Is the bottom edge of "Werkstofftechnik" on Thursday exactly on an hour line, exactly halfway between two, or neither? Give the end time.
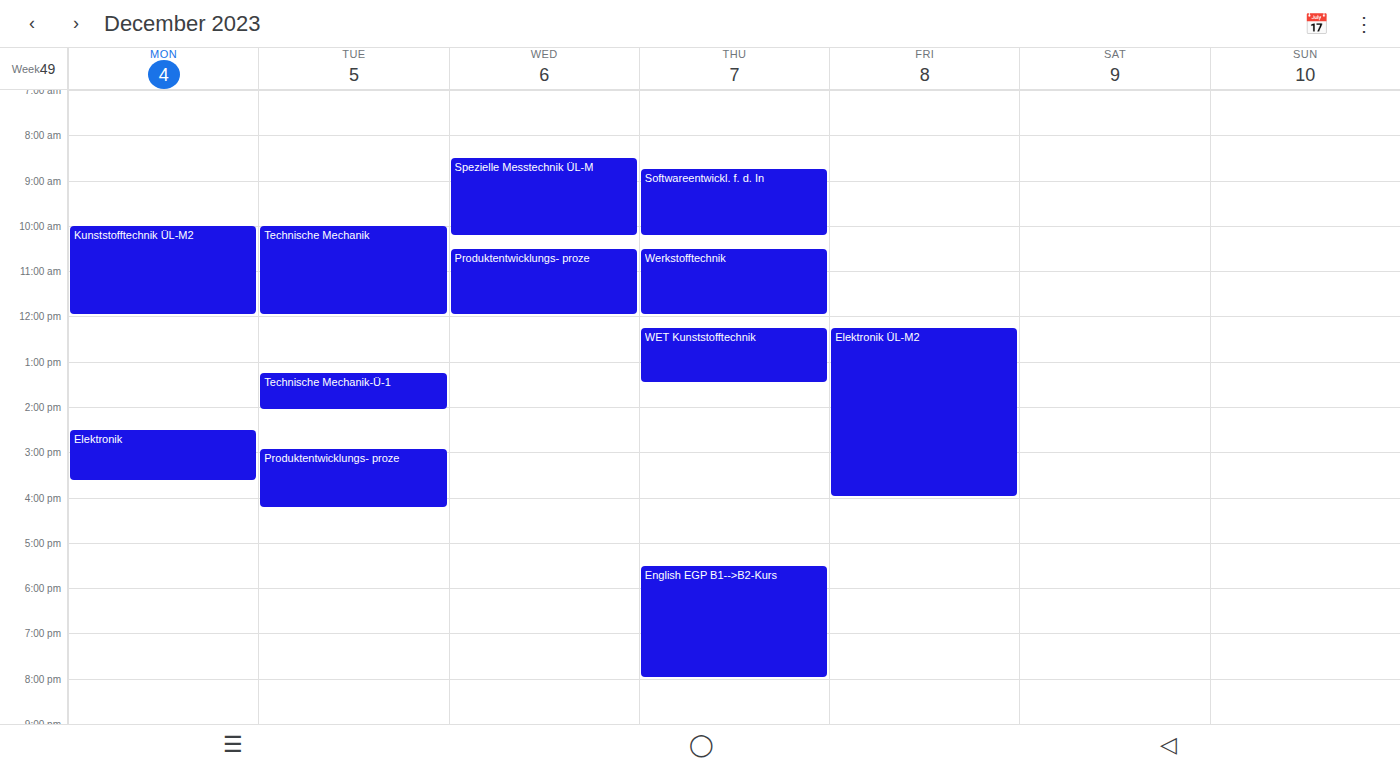
12:00 -- exactly on the 12:00 line.